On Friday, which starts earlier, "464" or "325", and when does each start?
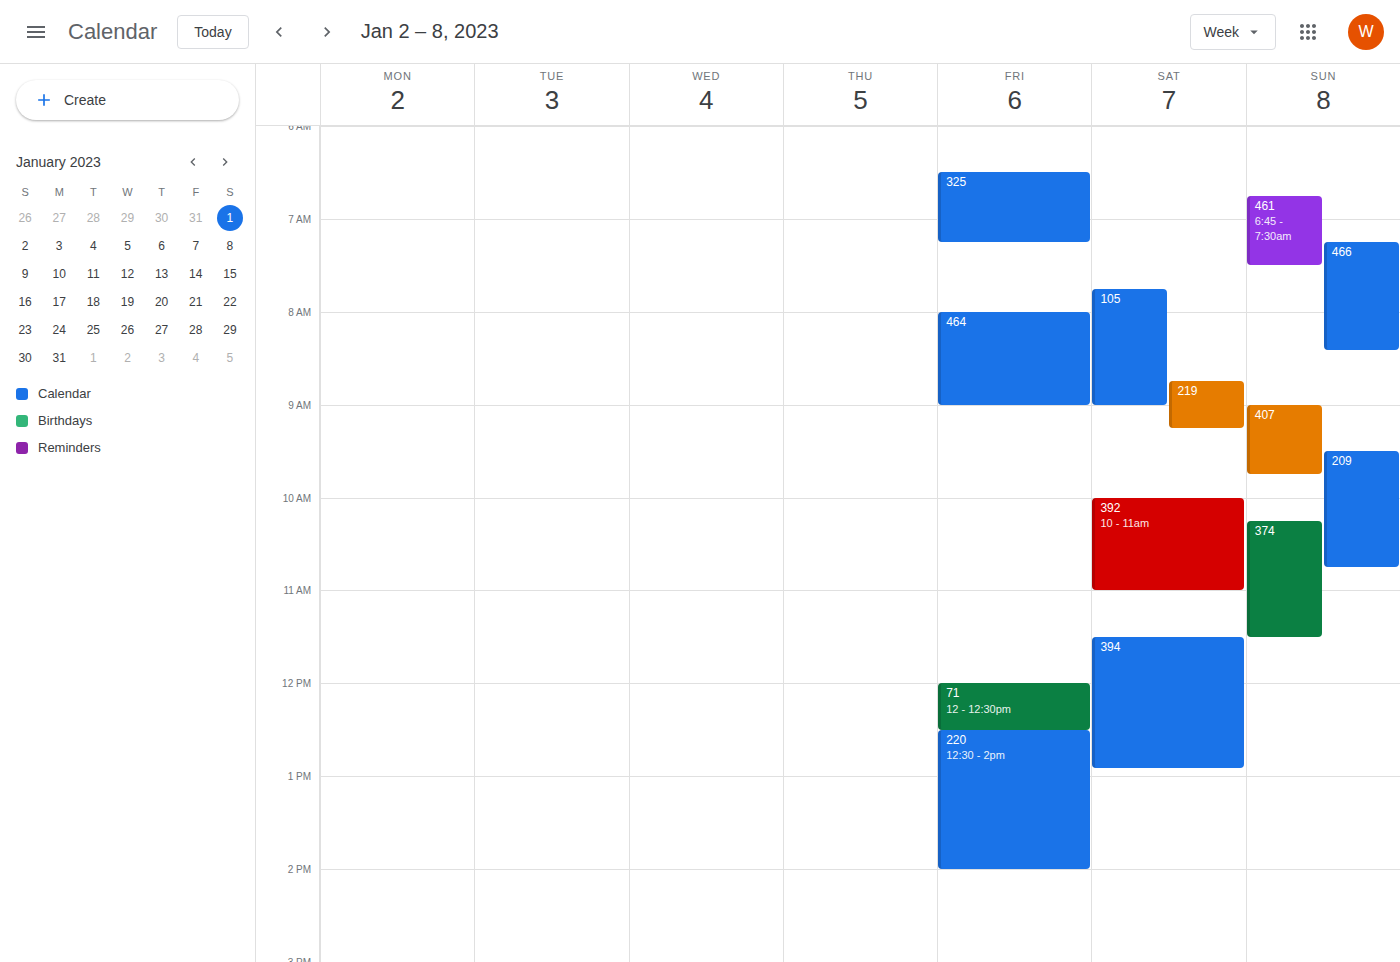
"325" 6:30 AM; "464" 8:00 AM.